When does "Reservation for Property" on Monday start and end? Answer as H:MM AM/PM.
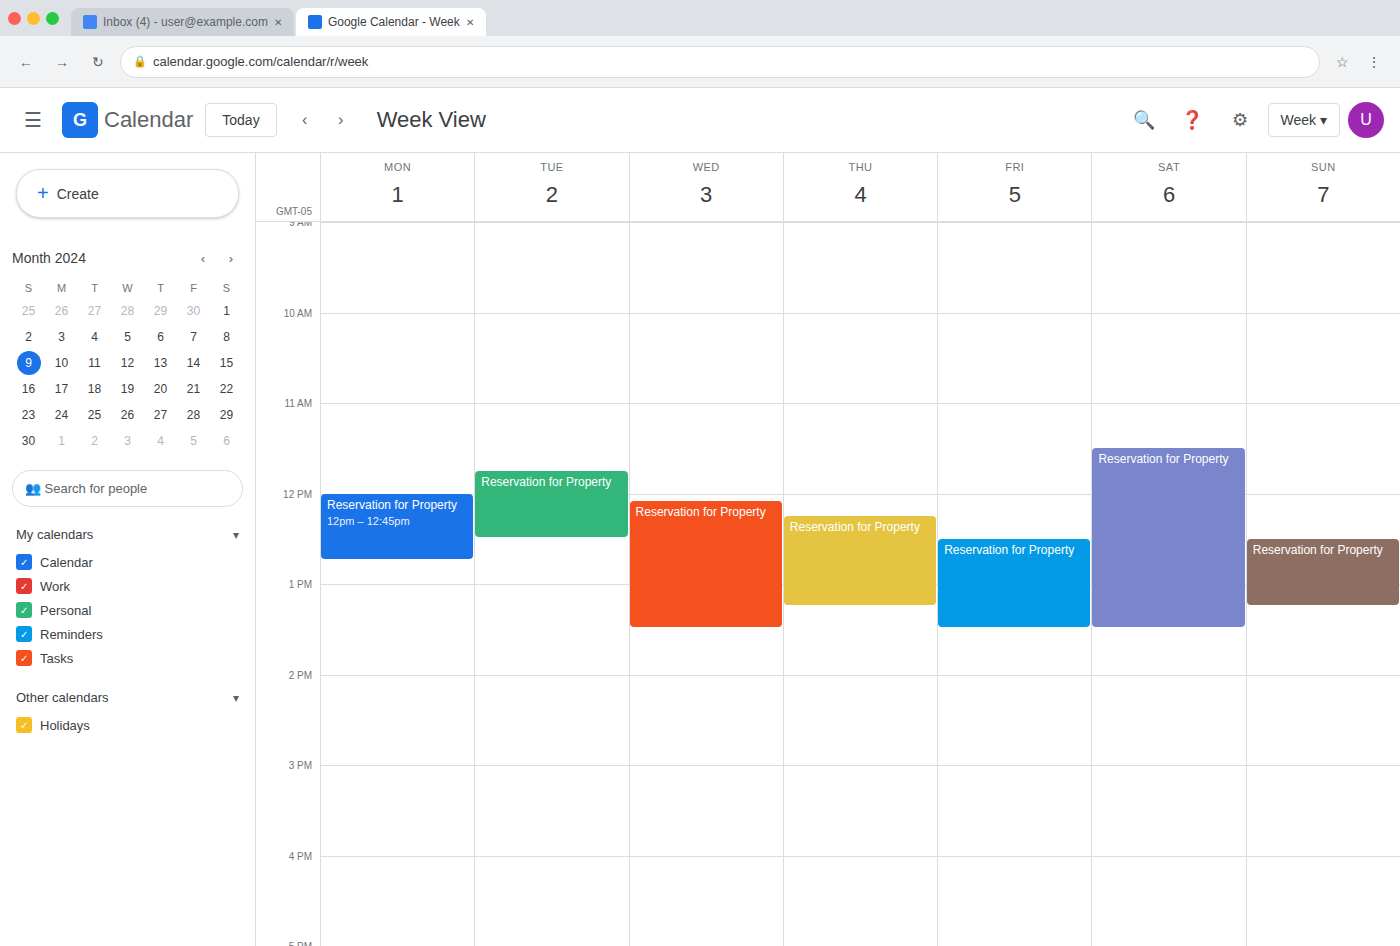
12:00 PM to 12:45 PM